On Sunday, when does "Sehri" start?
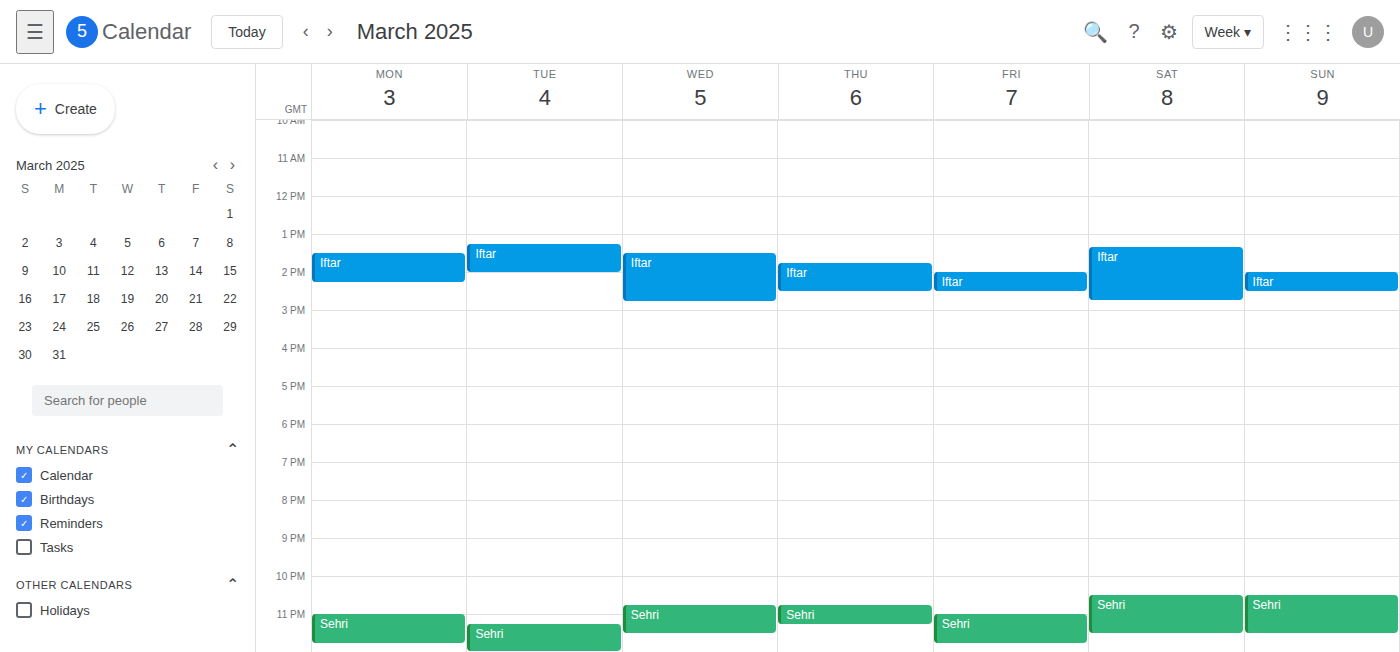
10:30 PM